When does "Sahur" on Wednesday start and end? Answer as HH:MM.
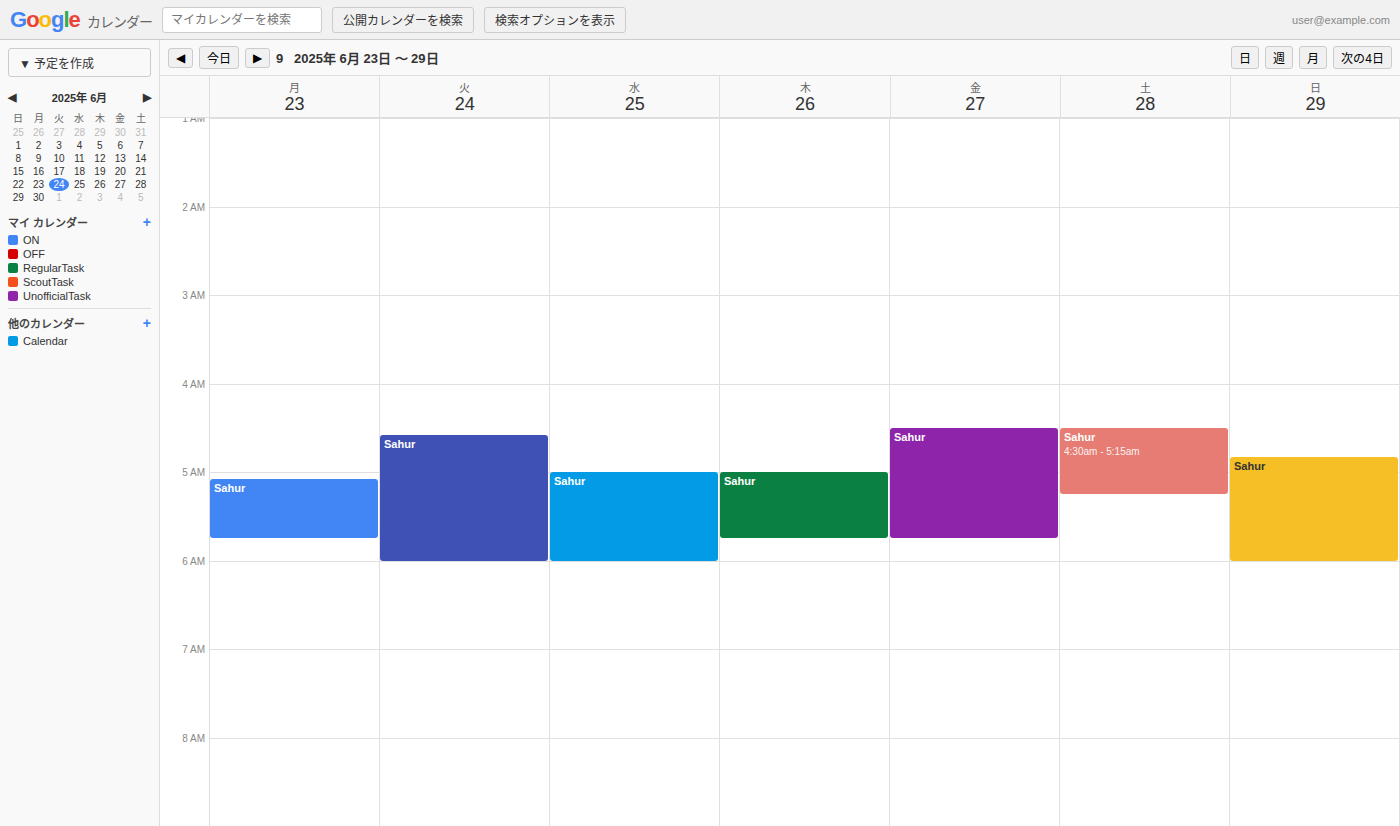
05:00 to 06:00